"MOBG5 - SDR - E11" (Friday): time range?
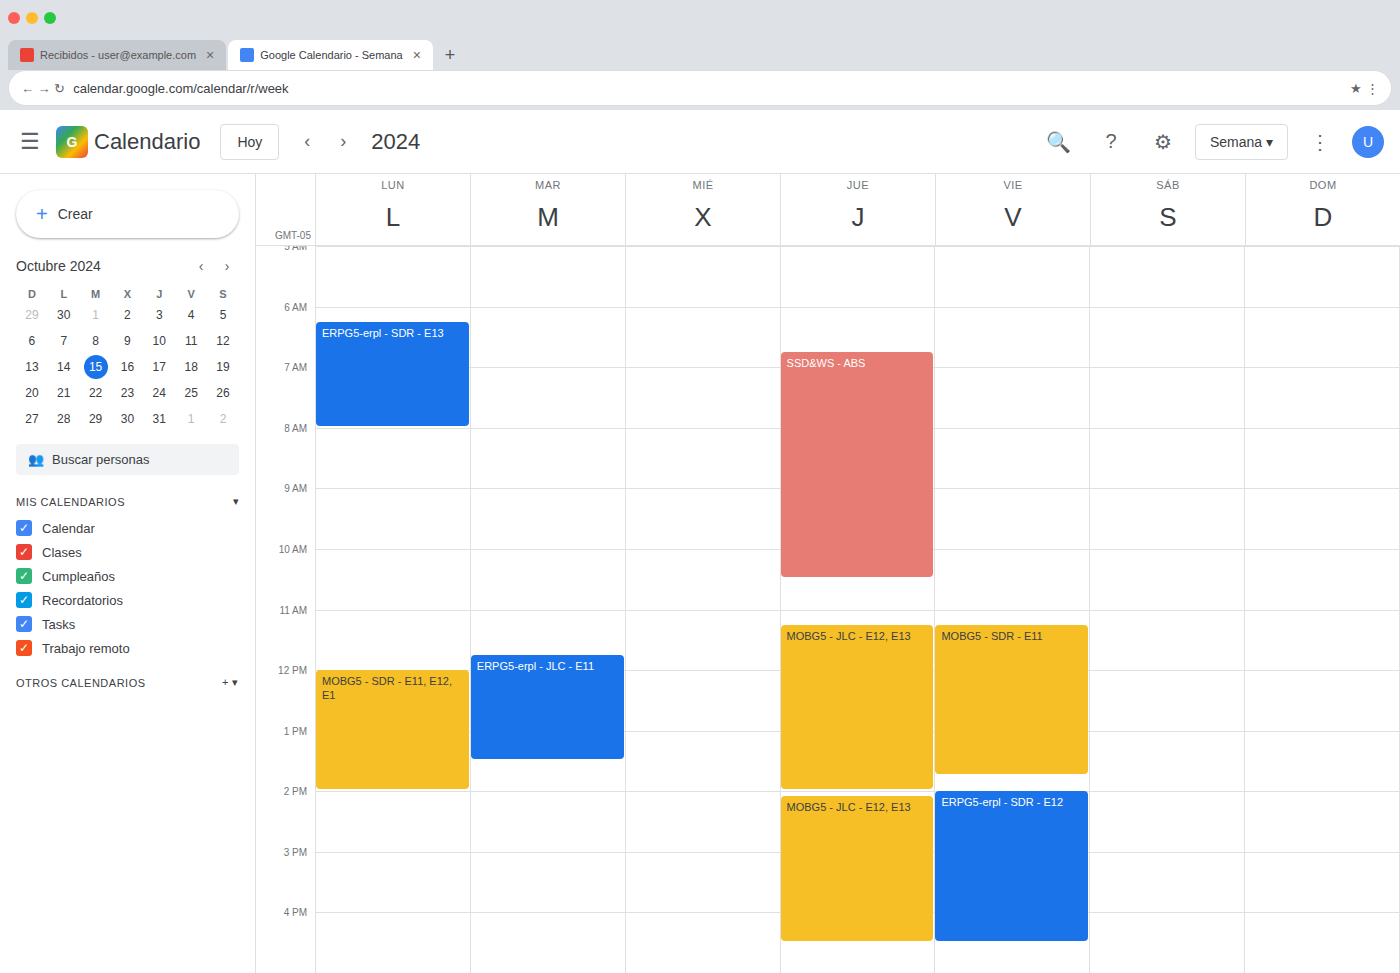
11:15 to 13:45